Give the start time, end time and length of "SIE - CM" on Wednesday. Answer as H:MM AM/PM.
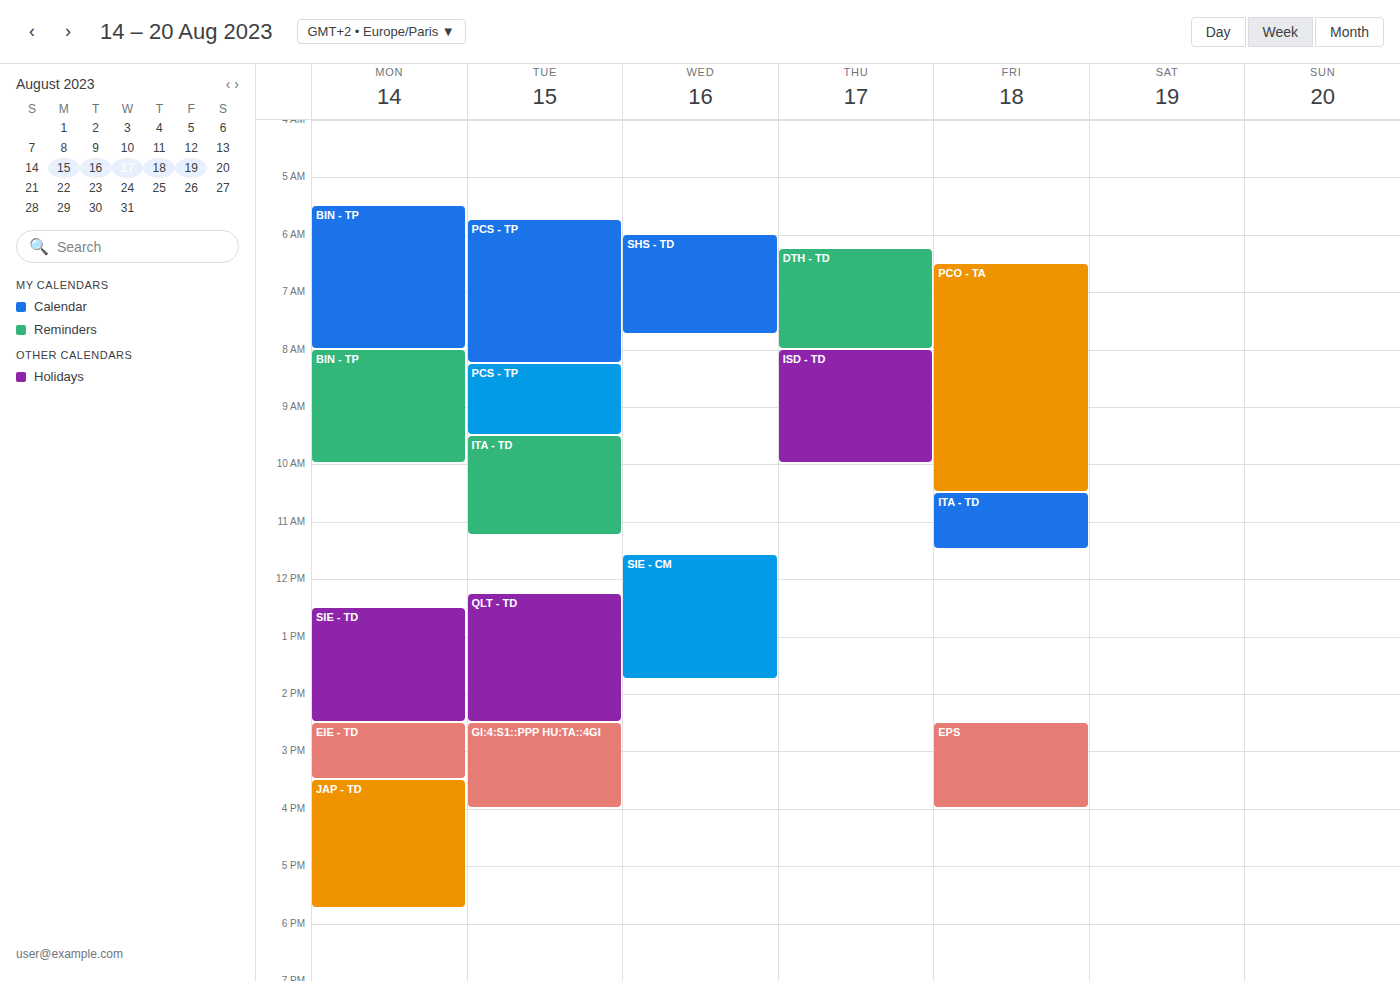
11:35 AM to 1:45 PM, 2 hours 10 minutes